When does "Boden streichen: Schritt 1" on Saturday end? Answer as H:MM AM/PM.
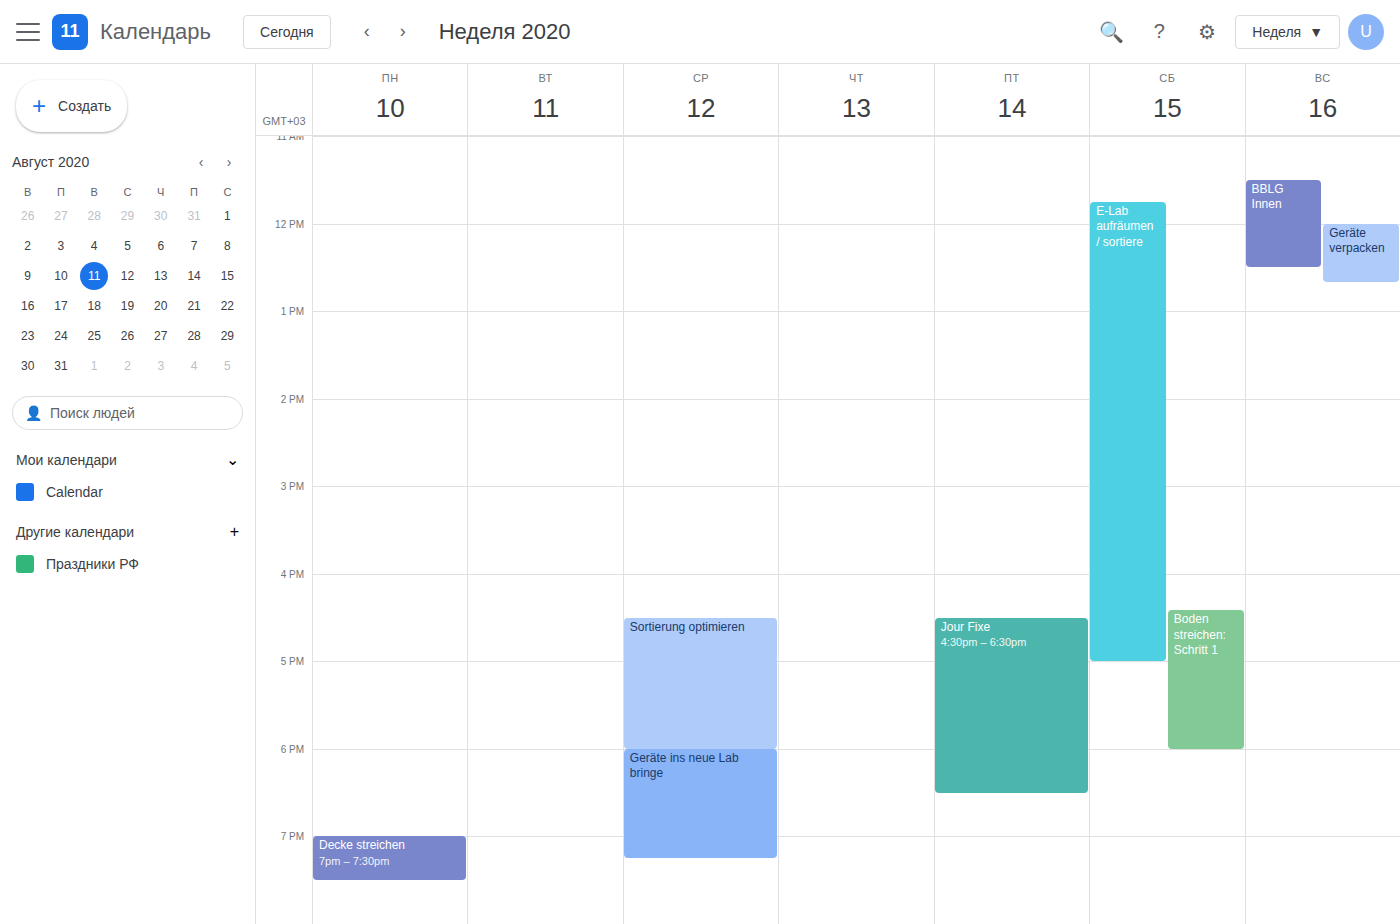
6:00 PM